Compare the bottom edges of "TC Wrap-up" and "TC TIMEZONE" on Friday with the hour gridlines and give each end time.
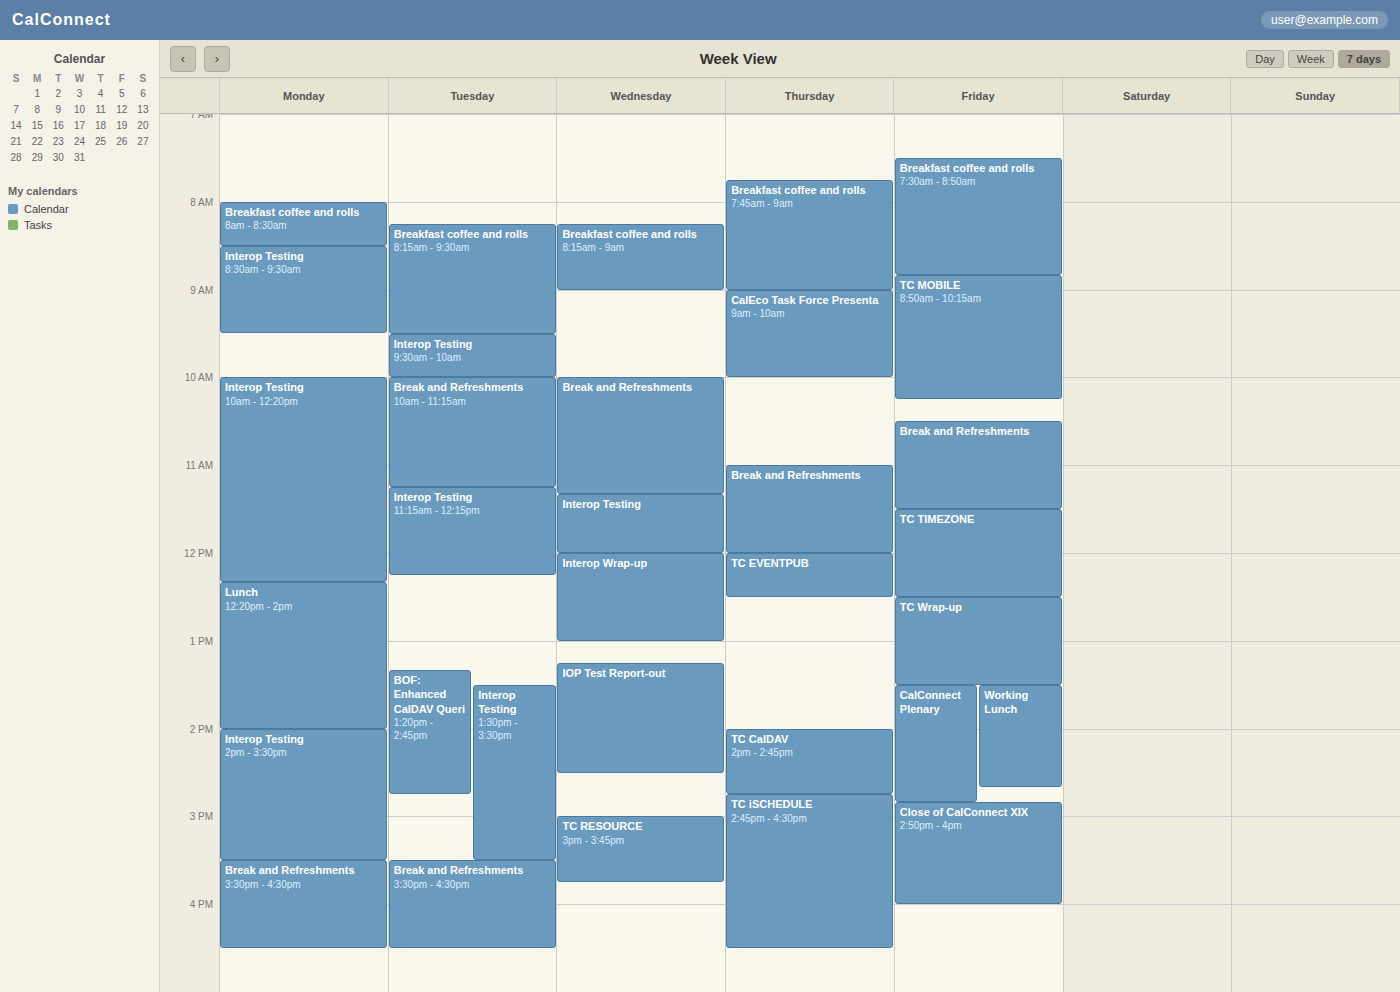
"TC Wrap-up": 1:30 PM, halfway between the 1 PM and 2 PM lines. "TC TIMEZONE": 12:30 PM, halfway between the 12 PM and 1 PM lines.